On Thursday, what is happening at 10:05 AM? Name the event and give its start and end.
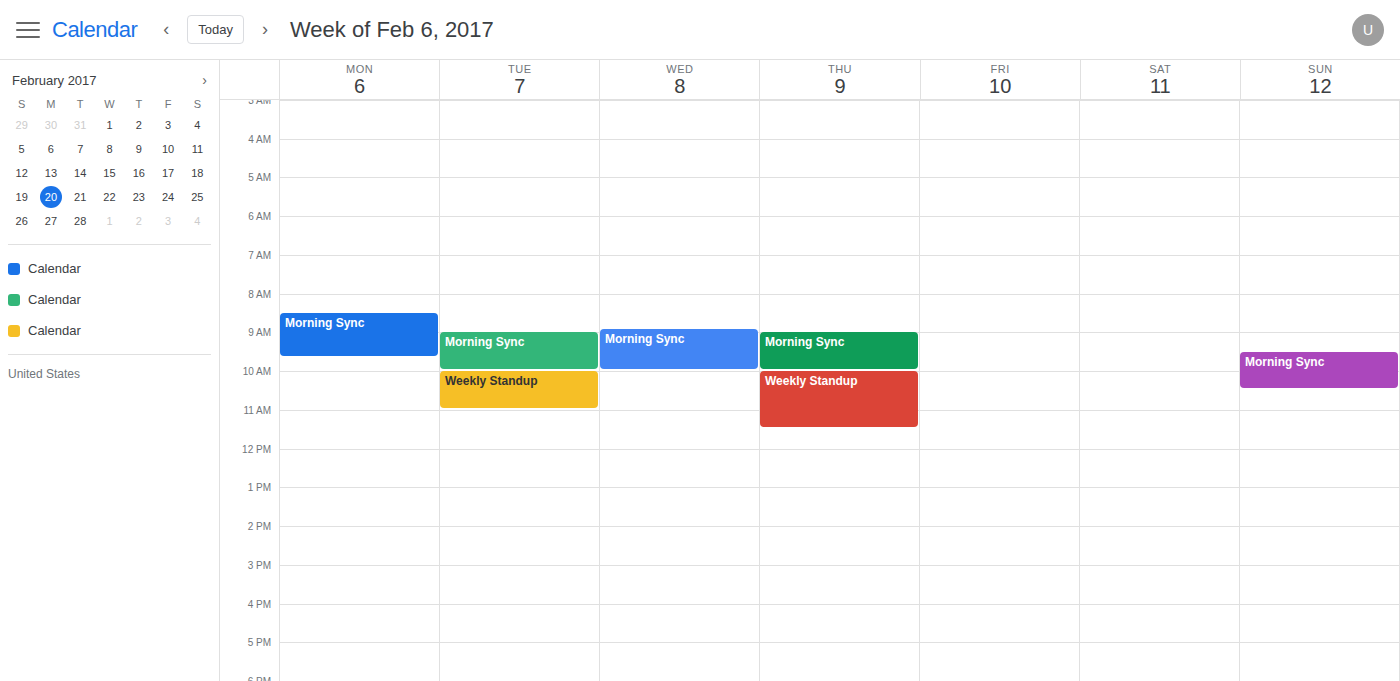
"Weekly Standup", 10:00 AM to 11:30 AM